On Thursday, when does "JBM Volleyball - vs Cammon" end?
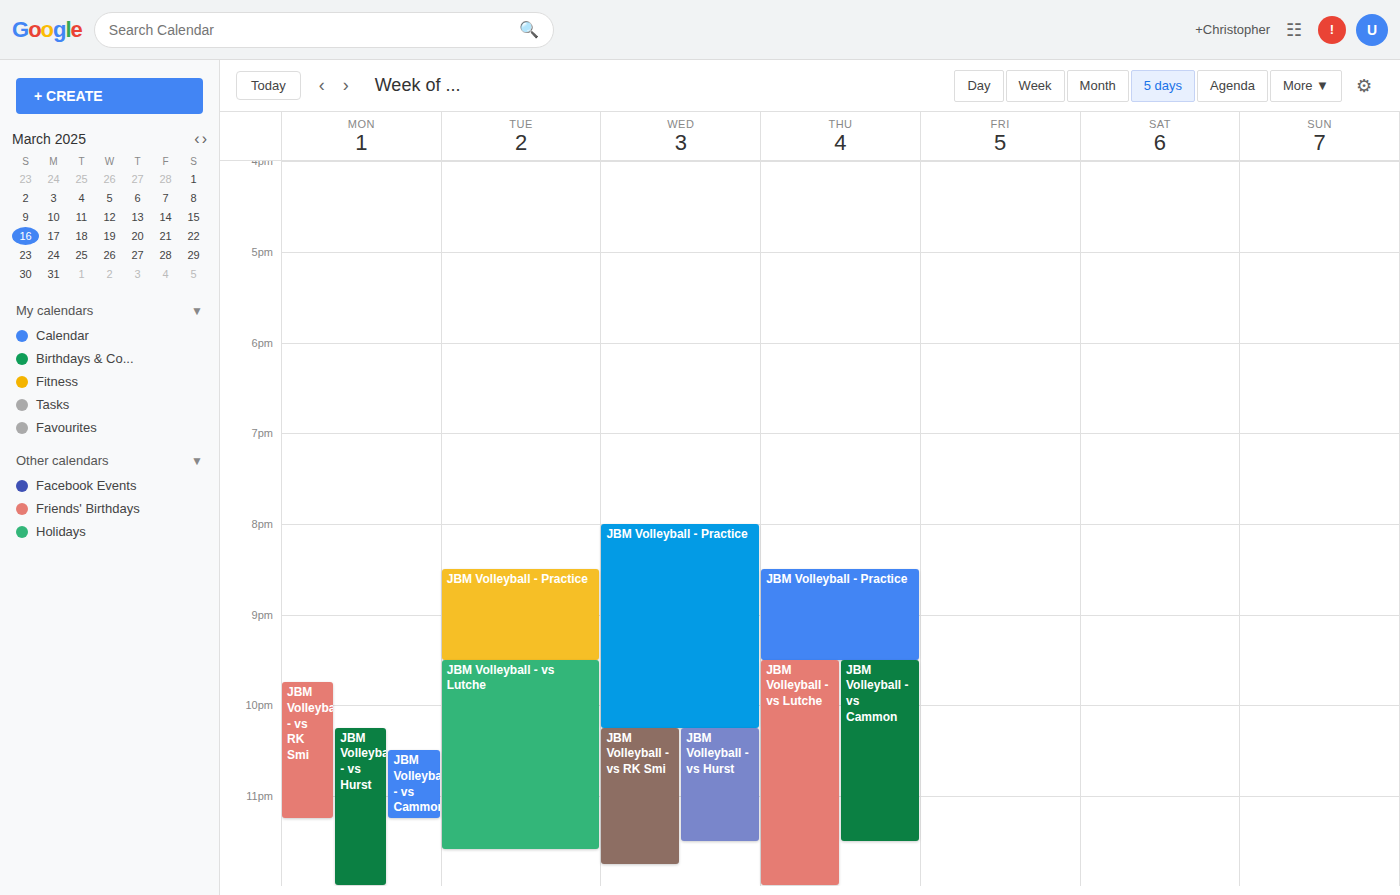
11:30 PM